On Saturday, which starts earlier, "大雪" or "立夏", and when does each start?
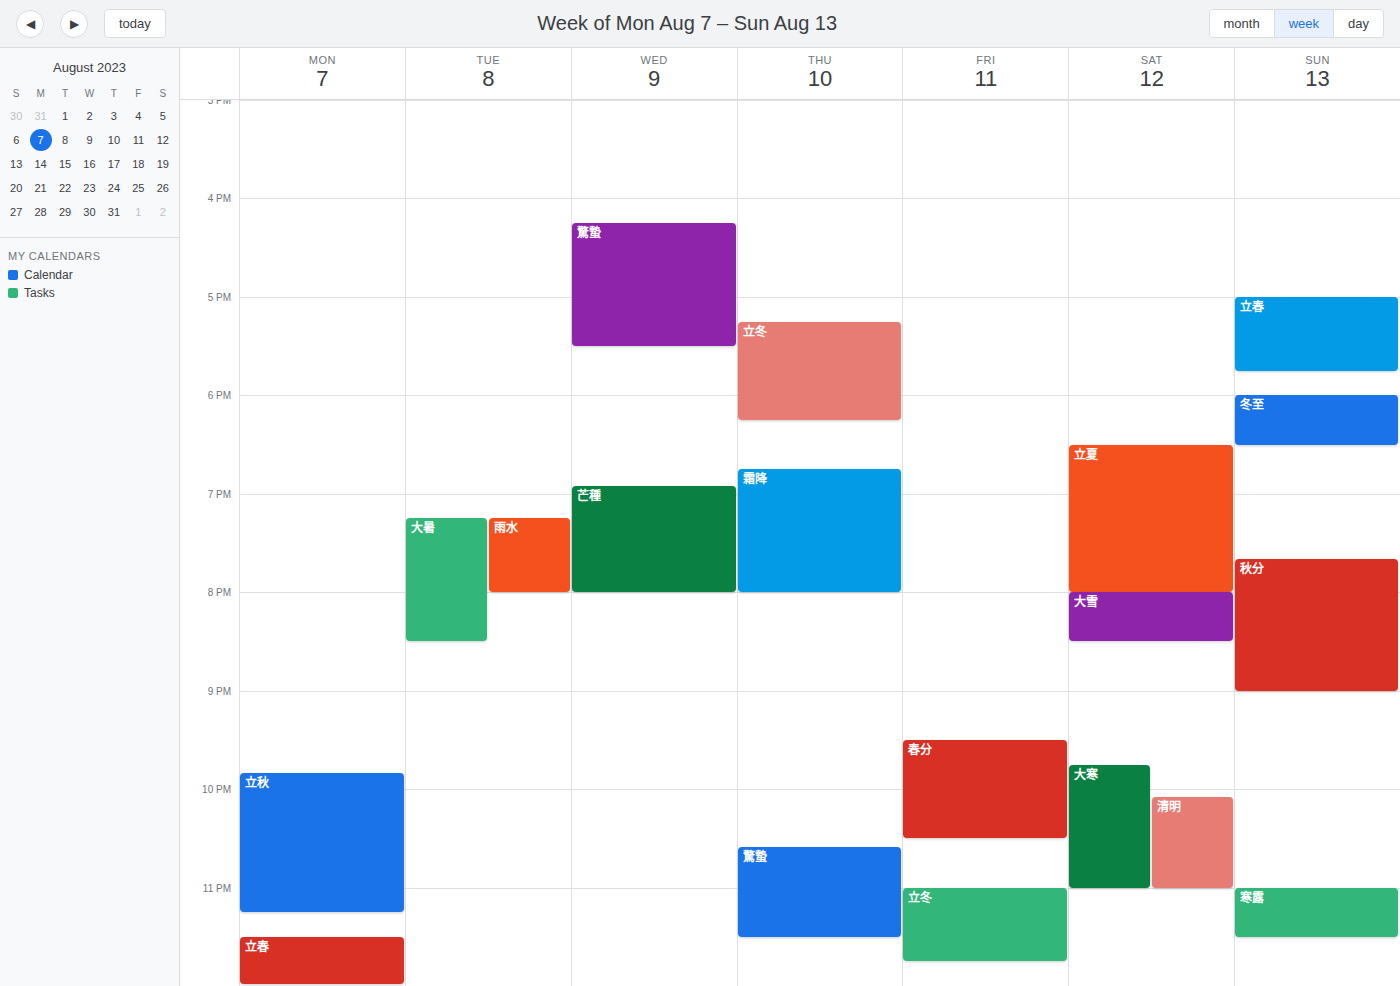
"立夏" 18:30; "大雪" 20:00.